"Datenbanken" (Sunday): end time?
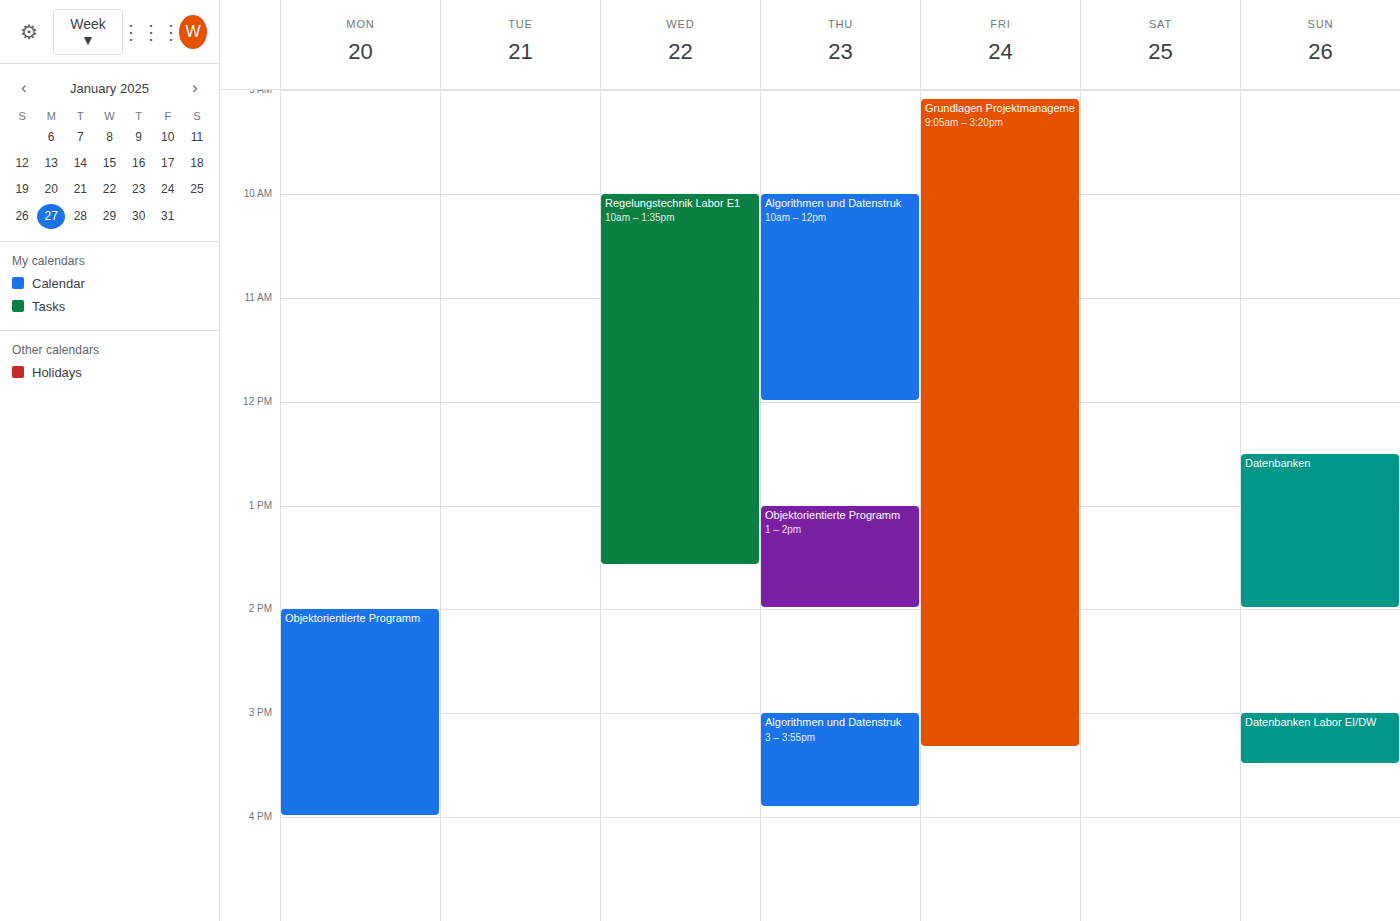
2:00 PM